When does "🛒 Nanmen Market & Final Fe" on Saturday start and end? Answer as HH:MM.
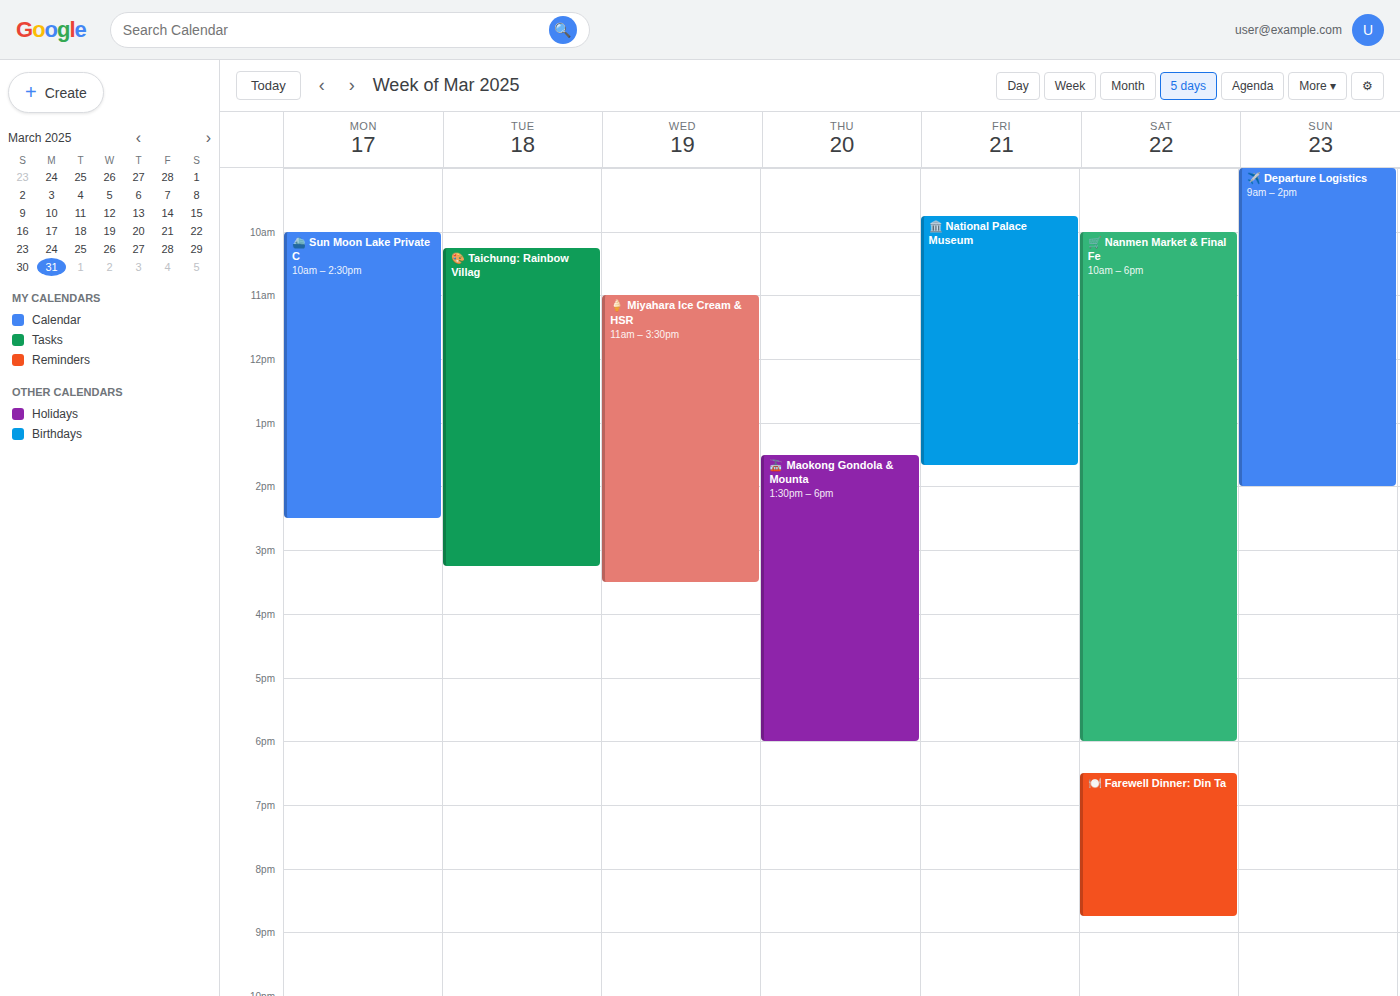
10:00 to 18:00